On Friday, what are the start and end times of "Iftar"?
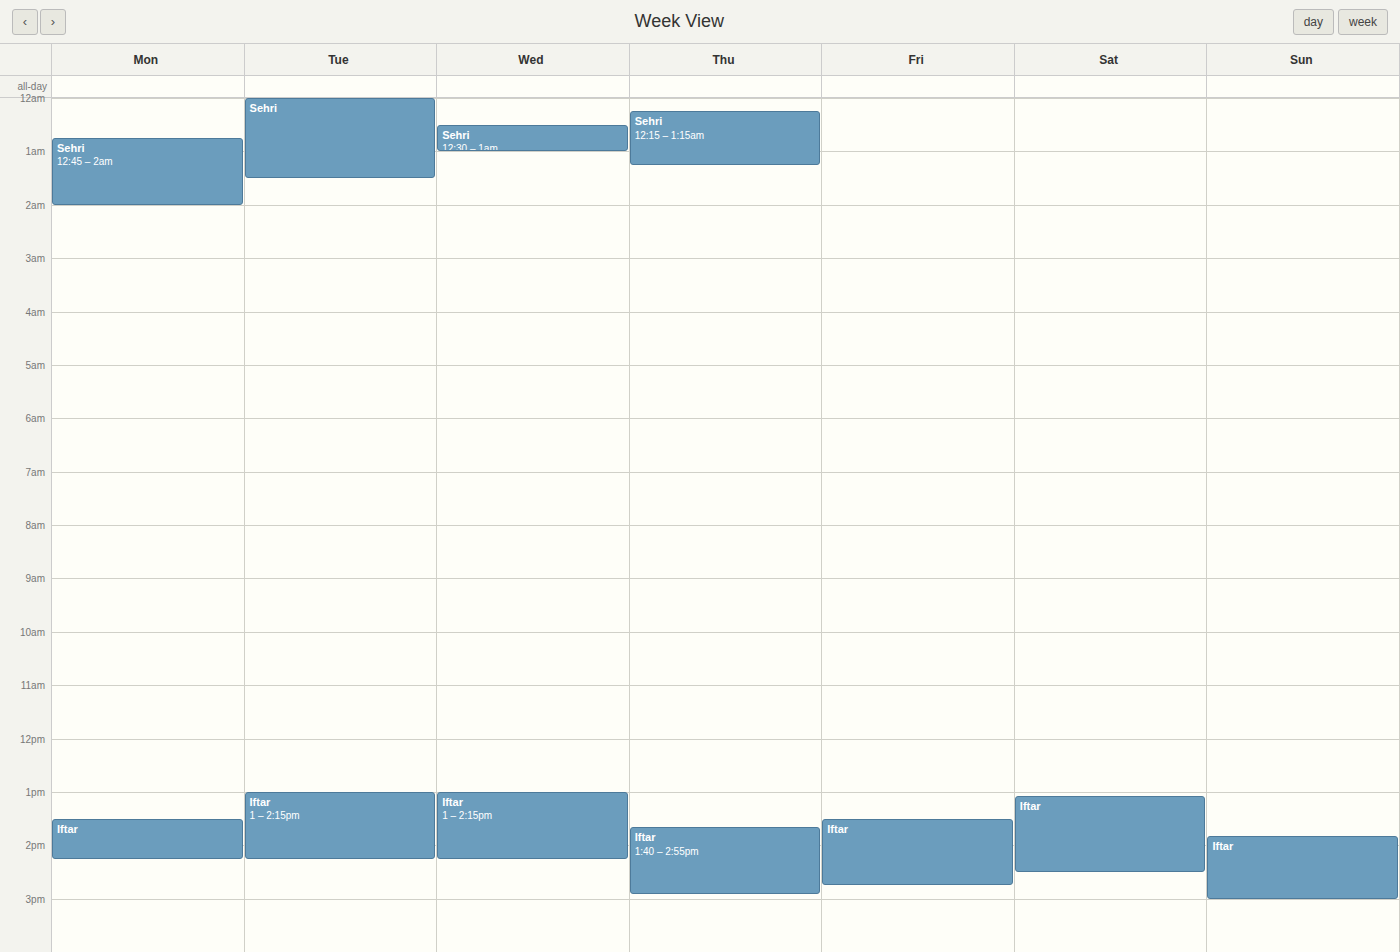
1:30 PM to 2:45 PM